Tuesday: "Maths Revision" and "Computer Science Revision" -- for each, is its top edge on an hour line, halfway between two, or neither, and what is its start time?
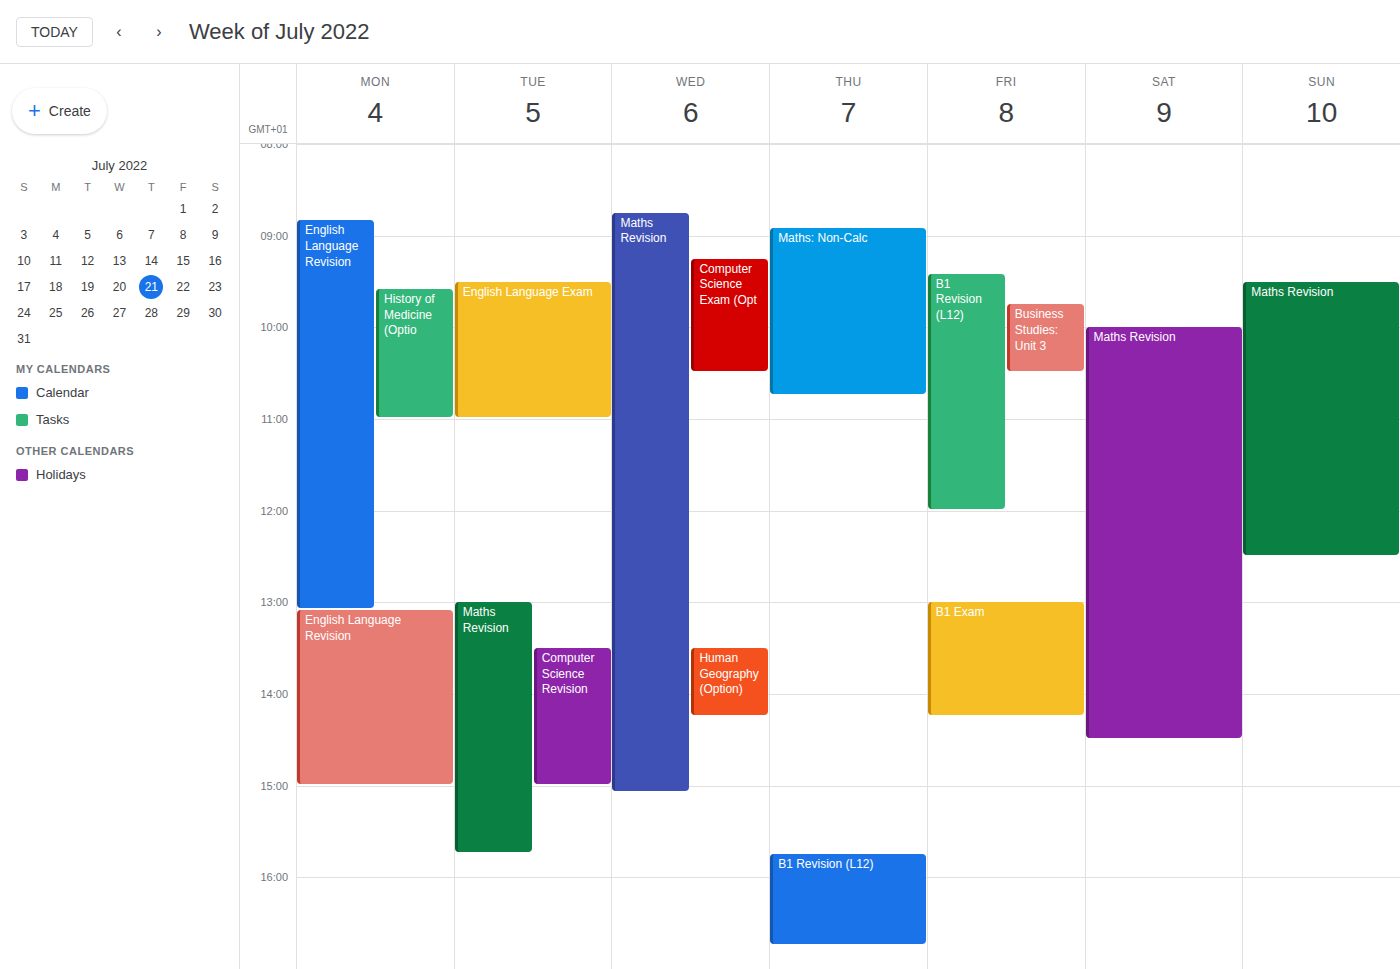
"Maths Revision": 1:00 PM, exactly on the 1 PM line. "Computer Science Revision": 1:30 PM, halfway between the 1 PM and 2 PM lines.